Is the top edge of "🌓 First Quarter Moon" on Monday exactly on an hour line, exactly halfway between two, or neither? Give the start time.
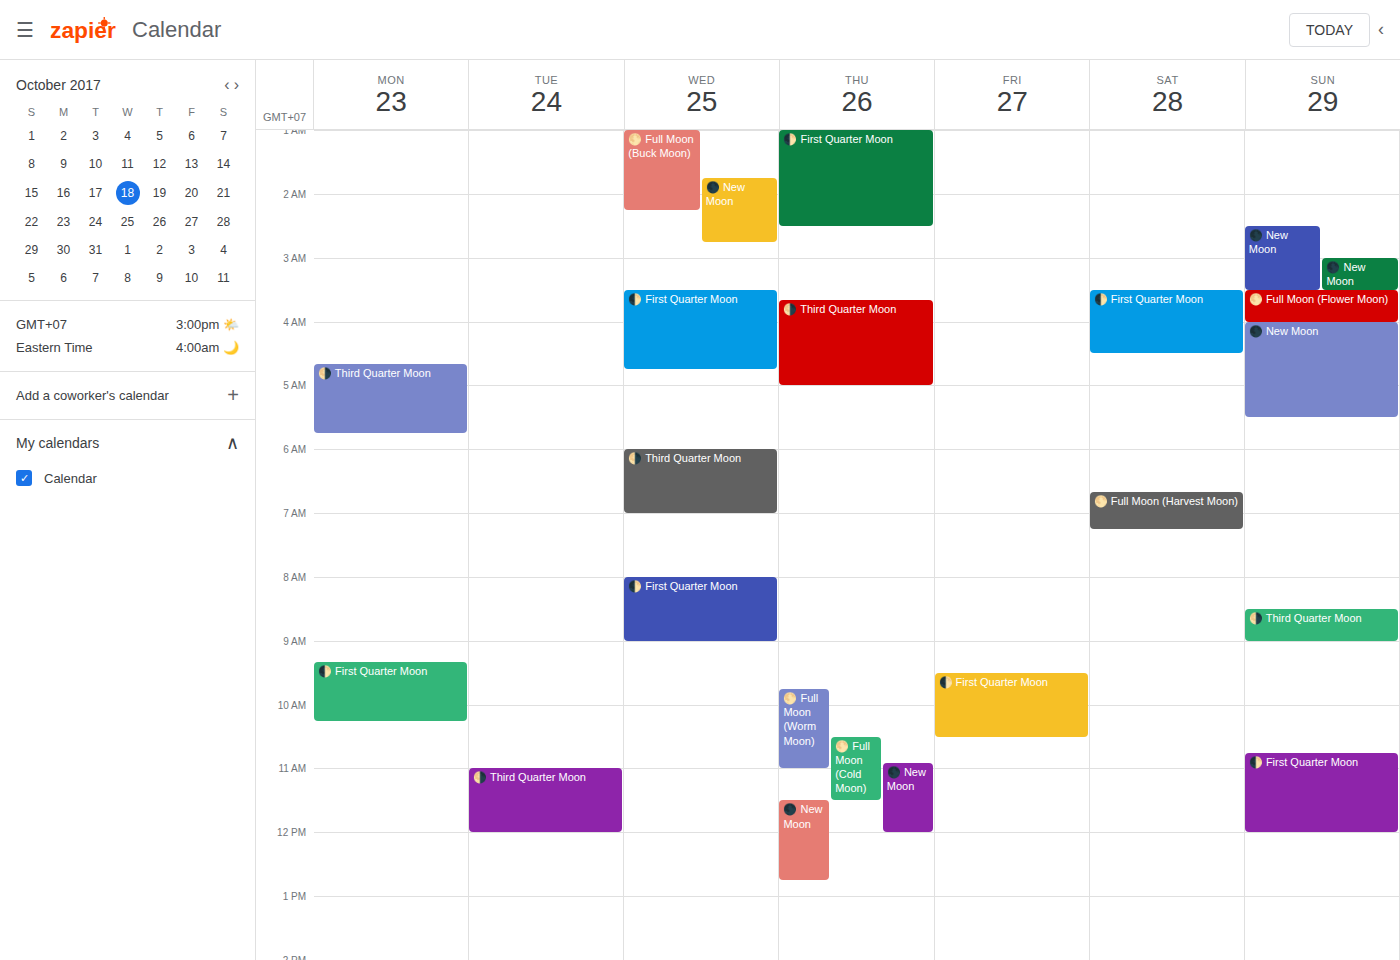
9:20 AM -- neither: 20 minutes below the 9 AM line and 40 minutes above the 10 AM line.